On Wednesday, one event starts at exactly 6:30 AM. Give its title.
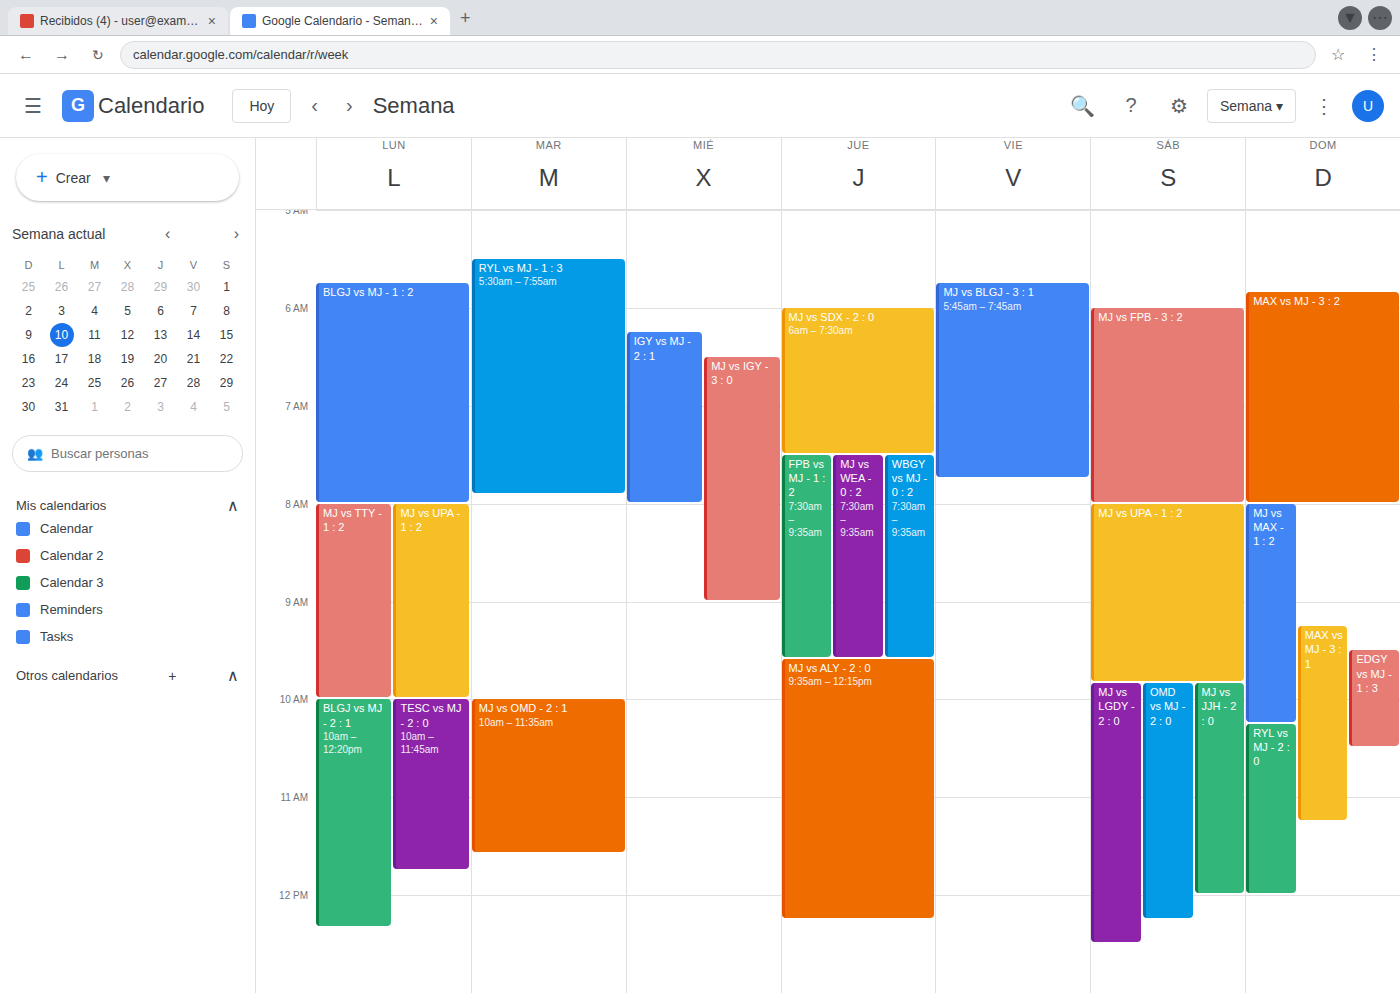
"MJ vs IGY - 3 : 0"